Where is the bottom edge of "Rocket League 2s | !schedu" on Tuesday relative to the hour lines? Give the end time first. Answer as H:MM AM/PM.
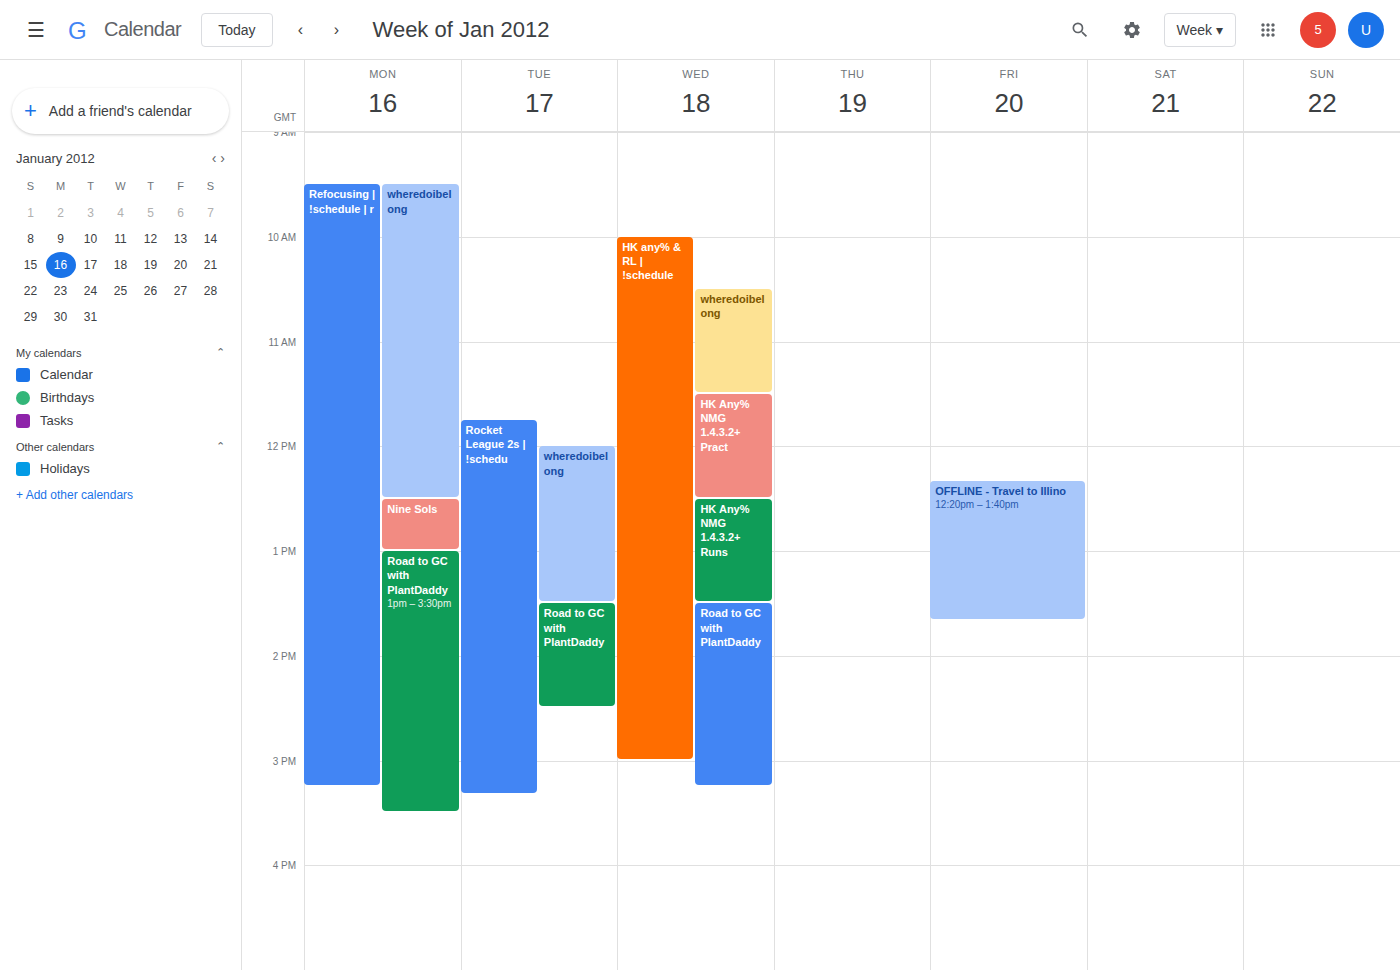
3:20 PM -- neither: 20 minutes below the 3 PM line and 40 minutes above the 4 PM line.